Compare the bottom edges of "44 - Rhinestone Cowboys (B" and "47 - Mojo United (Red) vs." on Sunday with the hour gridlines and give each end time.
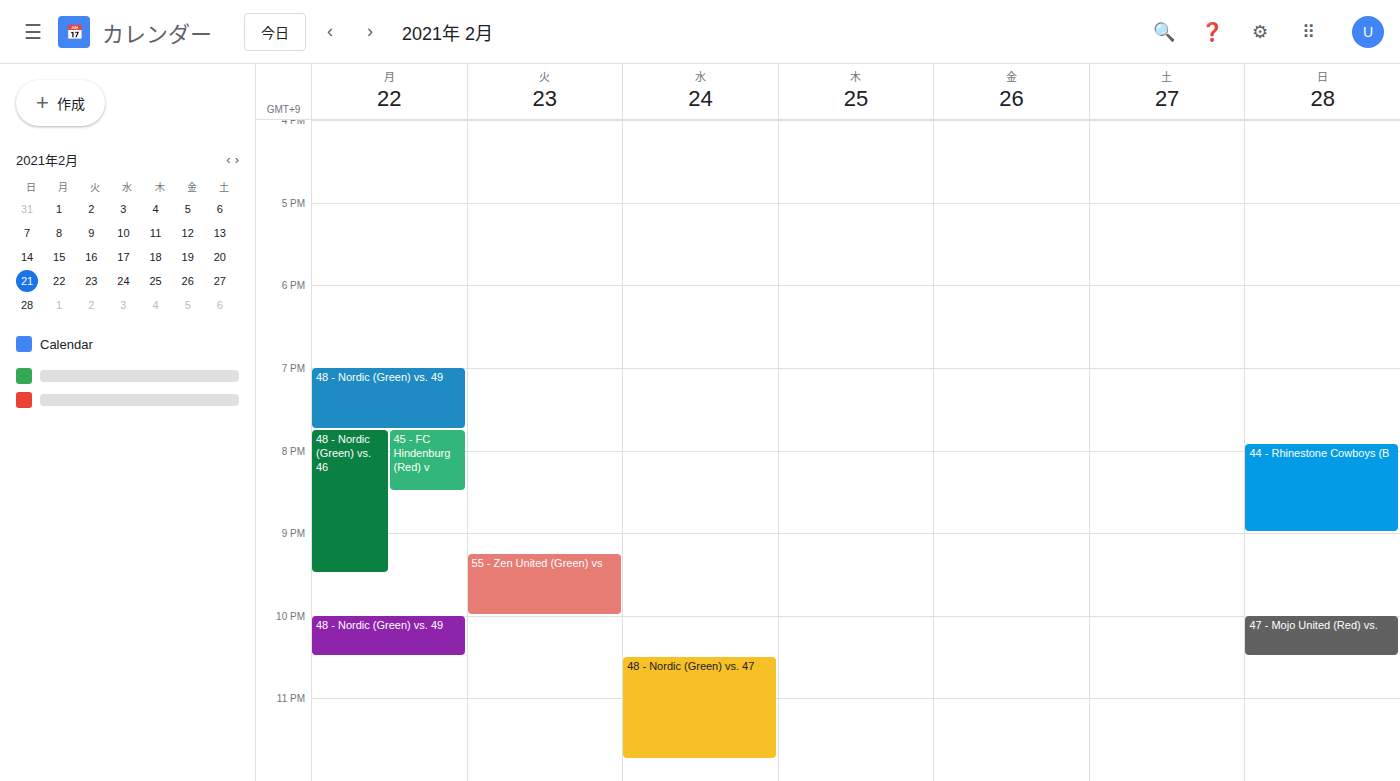
"44 - Rhinestone Cowboys (B": 9:00 PM, exactly on the 9 PM line. "47 - Mojo United (Red) vs.": 10:30 PM, halfway between the 10 PM and 11 PM lines.